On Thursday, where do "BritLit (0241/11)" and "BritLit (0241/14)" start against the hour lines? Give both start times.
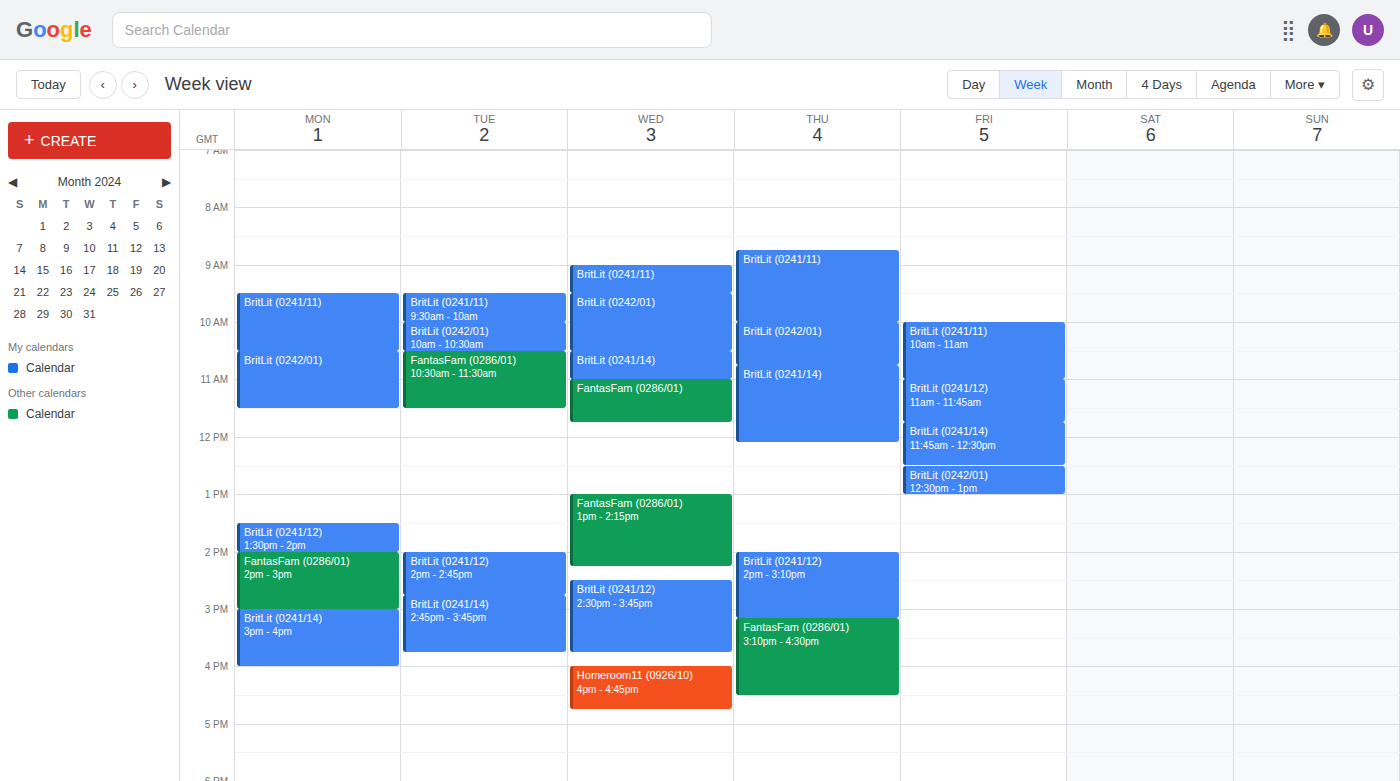
"BritLit (0241/11)": 8:45 AM, neither: three quarters of the way from the 8 AM line to the 9 AM line. "BritLit (0241/14)": 10:45 AM, neither: three quarters of the way from the 10 AM line to the 11 AM line.